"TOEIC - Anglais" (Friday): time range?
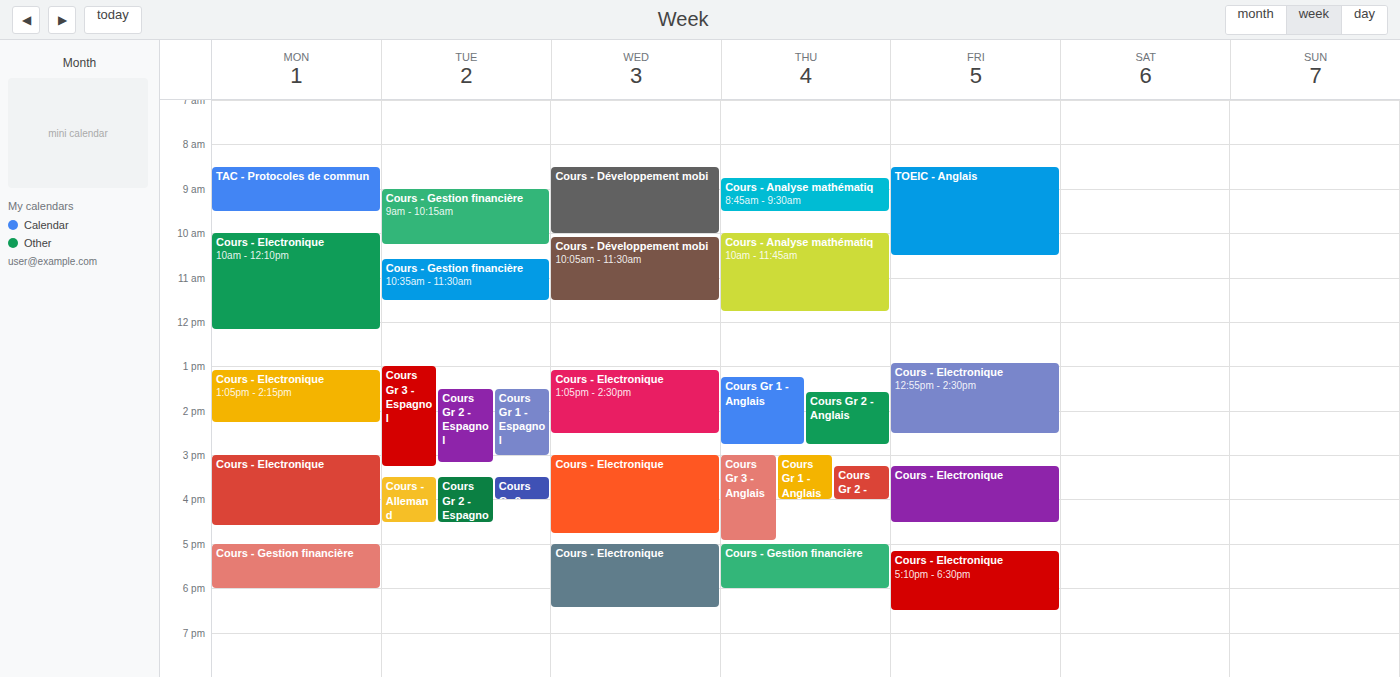
8:30 AM to 10:30 AM